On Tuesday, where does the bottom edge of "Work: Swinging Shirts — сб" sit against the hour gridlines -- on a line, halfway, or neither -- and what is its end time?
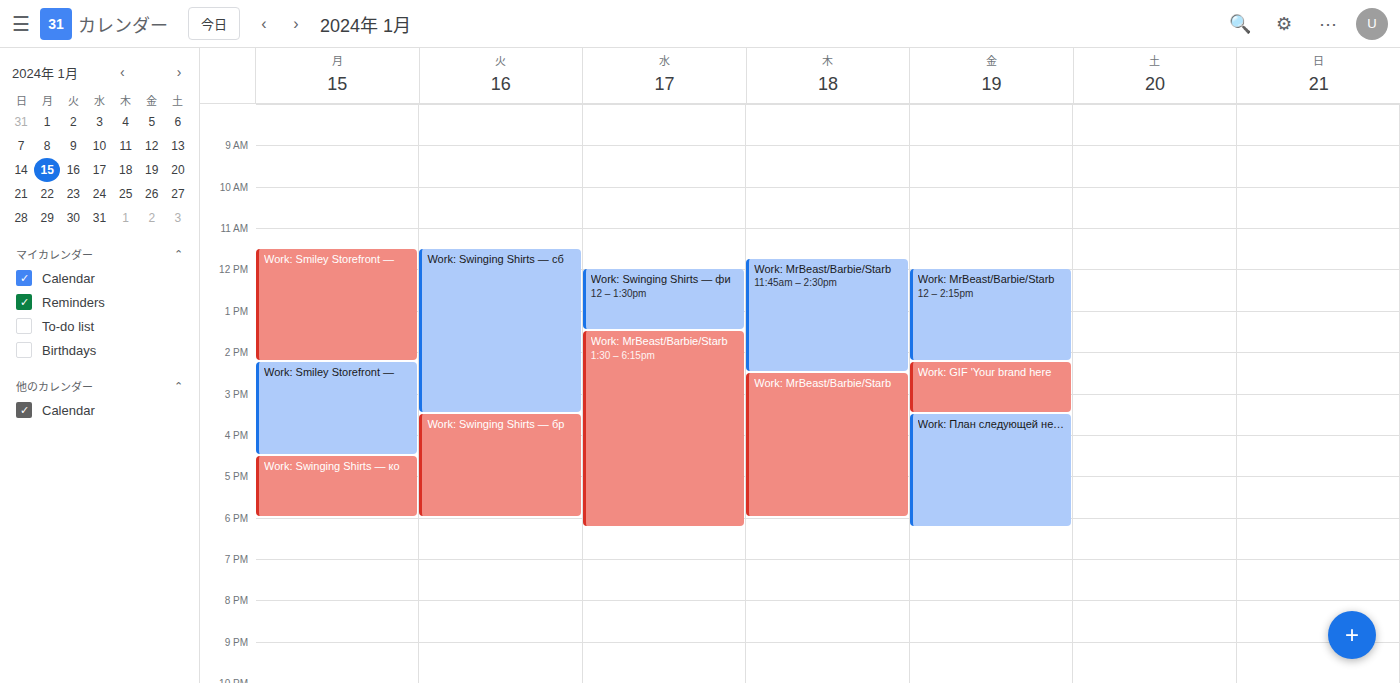
3:30 PM -- halfway between the 3 PM and 4 PM lines.